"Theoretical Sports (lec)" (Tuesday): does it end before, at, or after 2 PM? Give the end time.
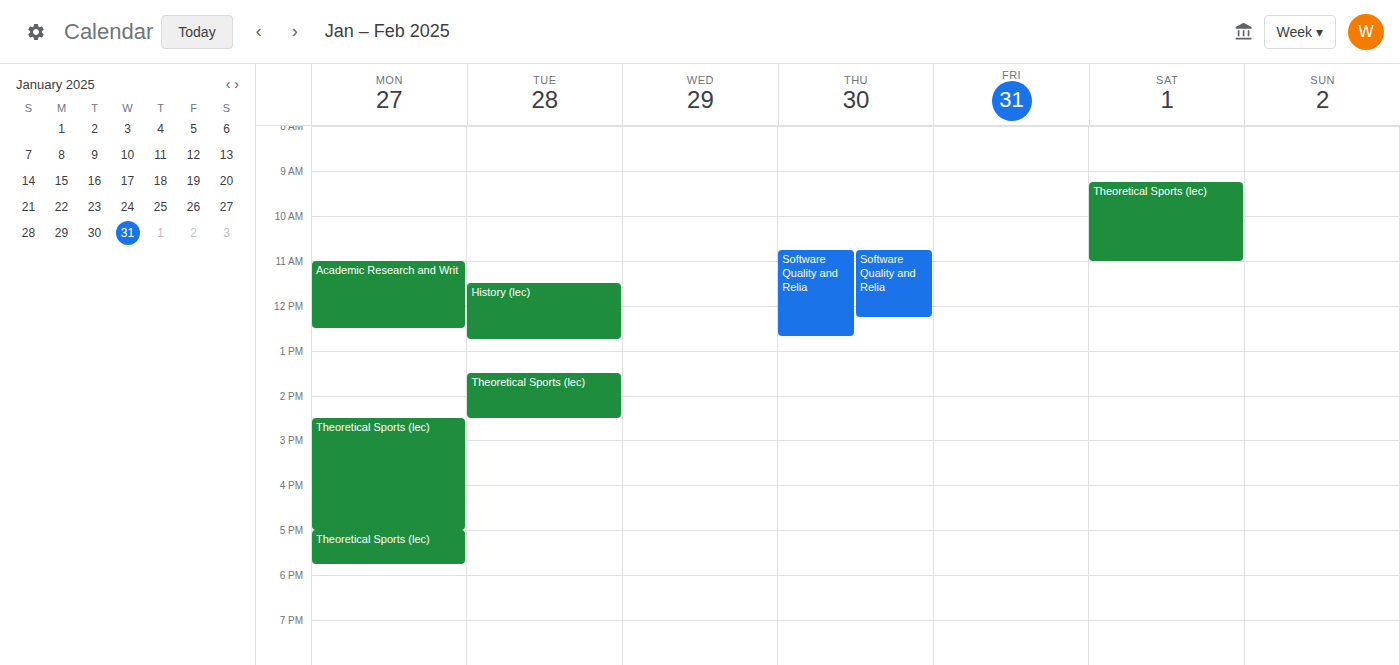
2:30 PM -- after 2 PM, 30 minutes below the 2 PM line.